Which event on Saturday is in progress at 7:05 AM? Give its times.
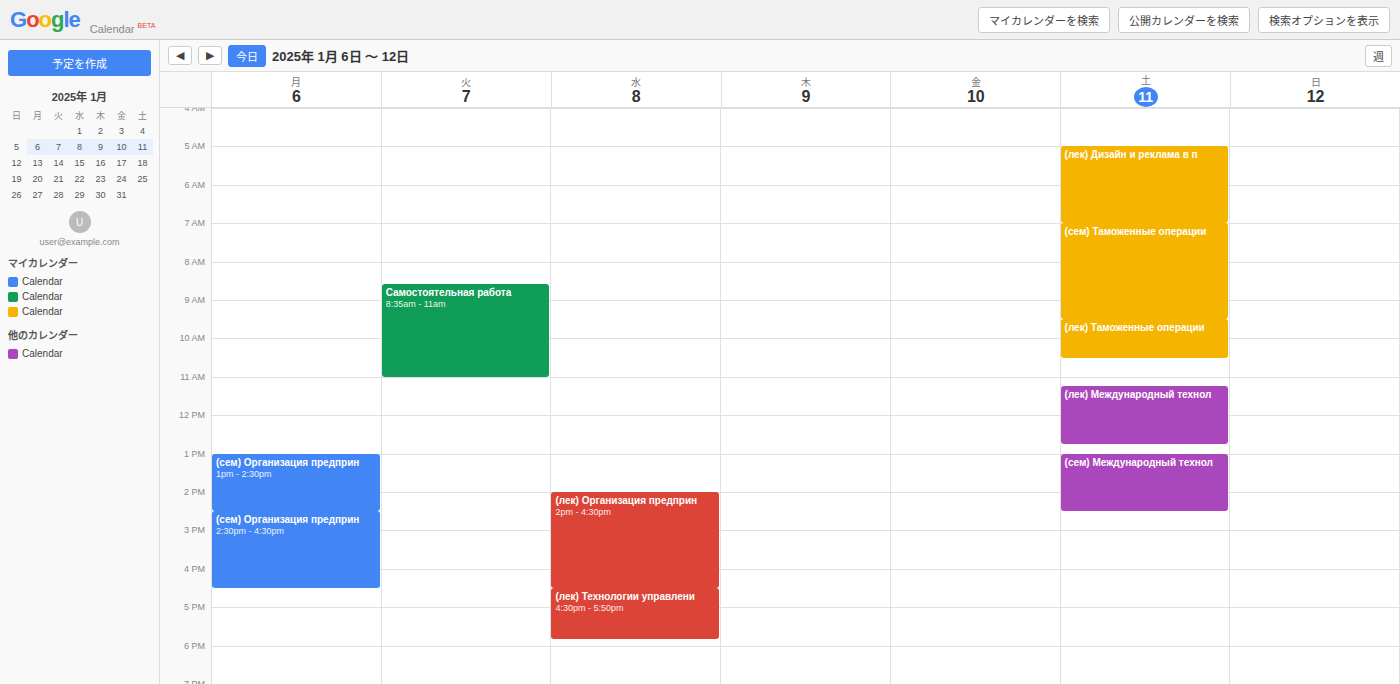
"(сем) Таможенные операции", 7:00 AM to 9:30 AM